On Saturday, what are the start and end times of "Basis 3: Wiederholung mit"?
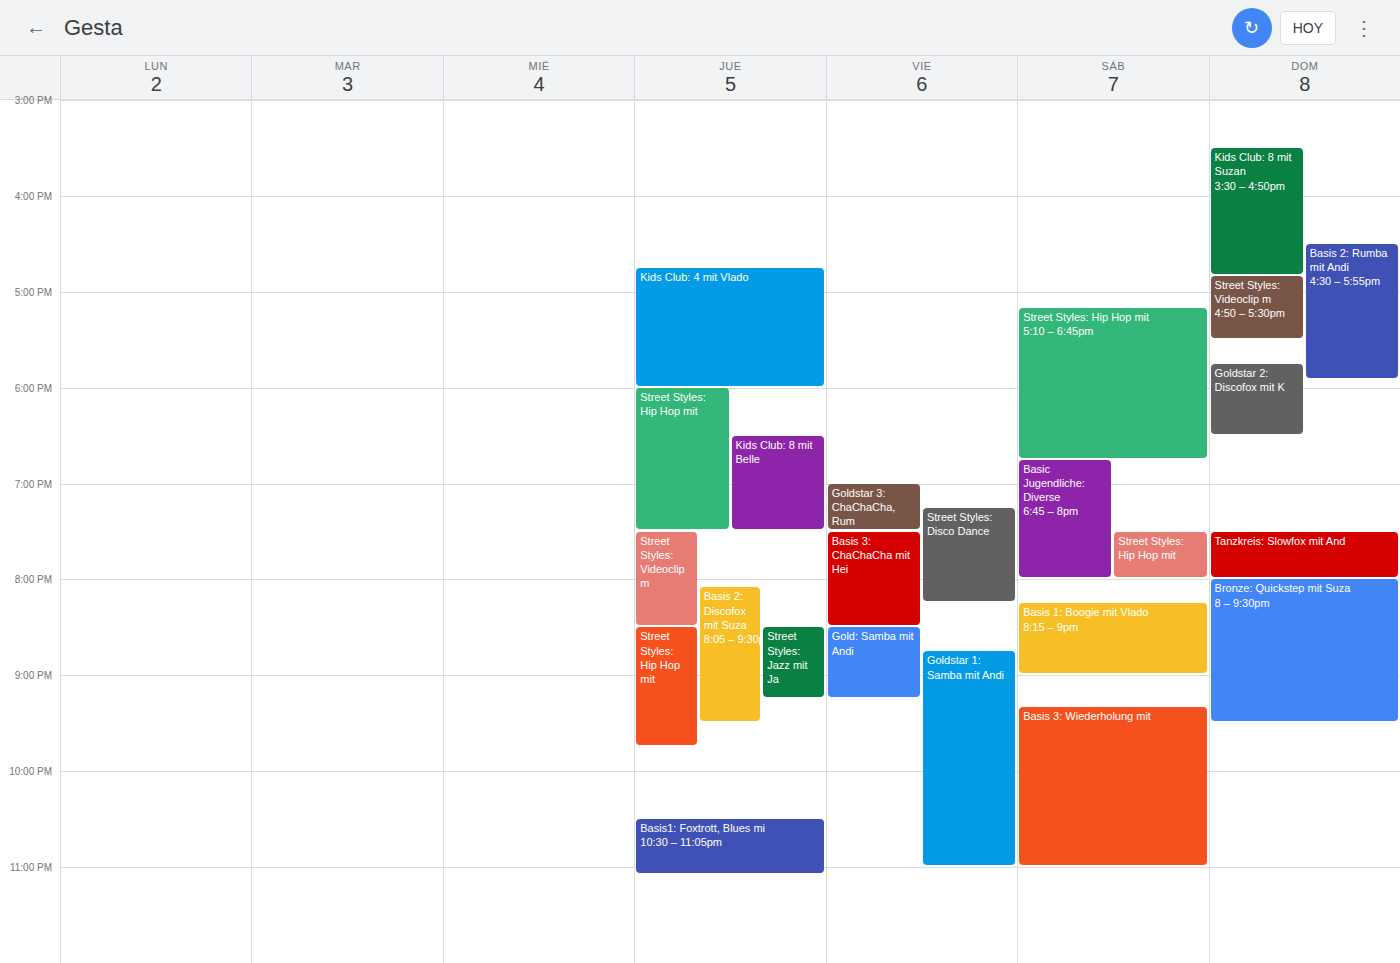
21:20 to 23:00